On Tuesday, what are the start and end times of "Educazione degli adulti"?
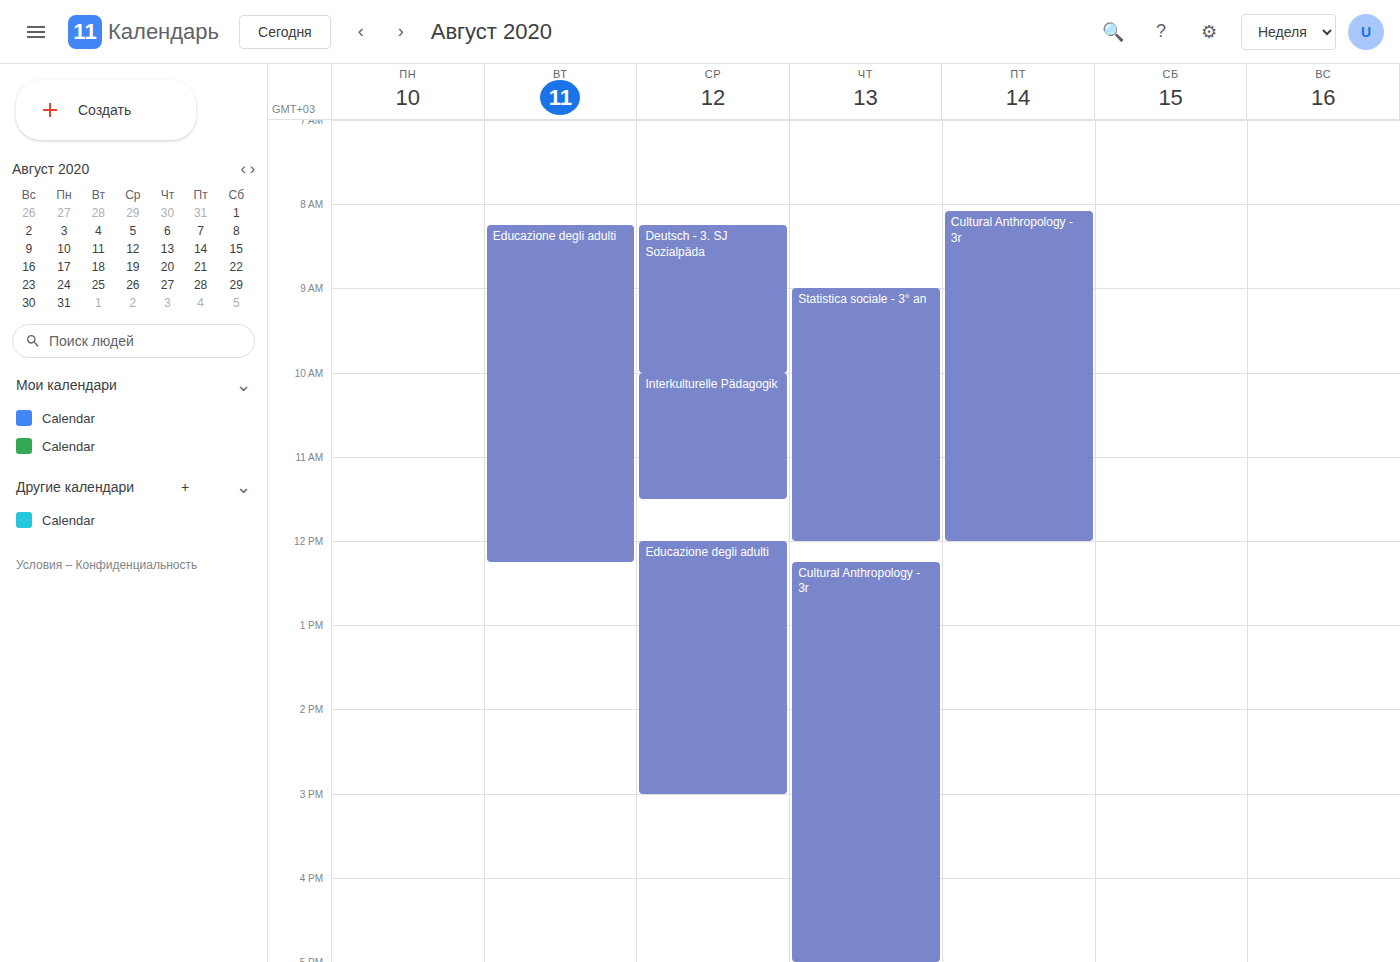
8:15 AM to 12:15 PM